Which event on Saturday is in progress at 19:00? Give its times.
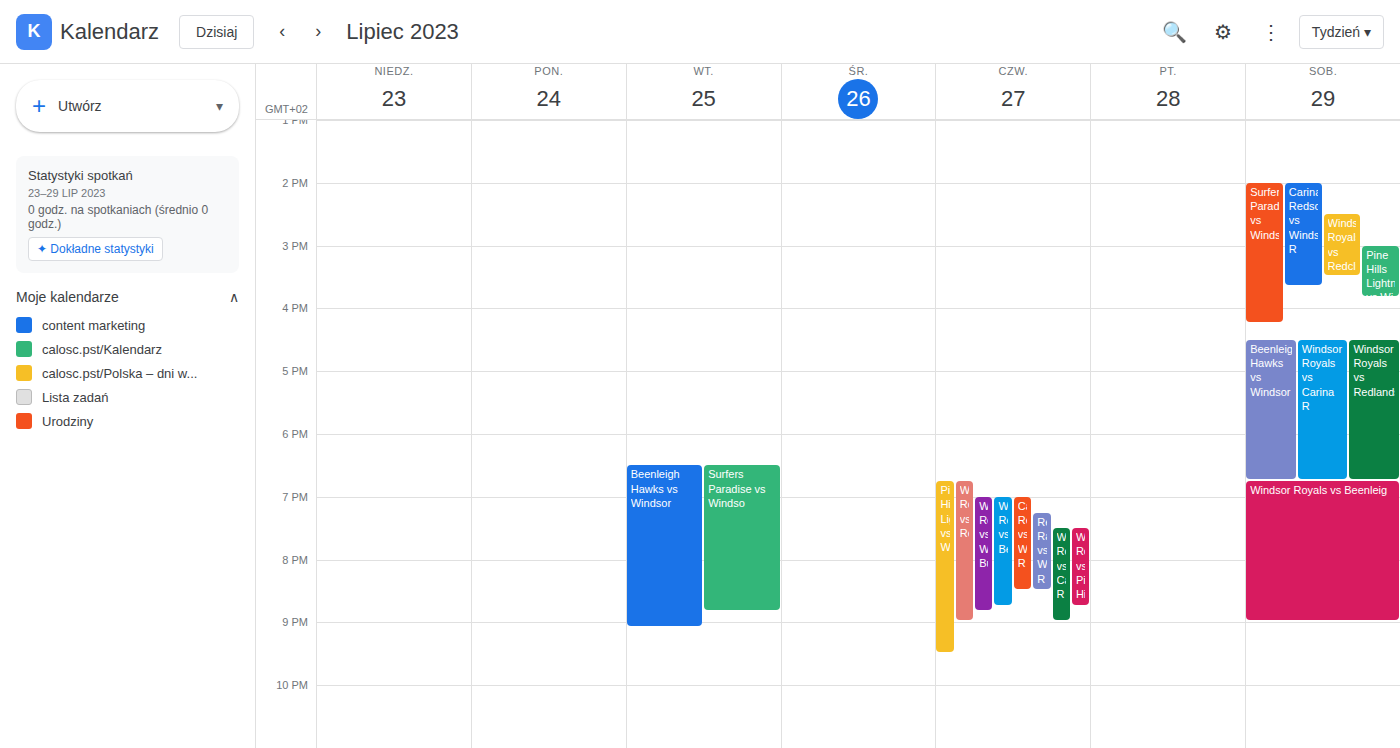
"Windsor Royals vs Beenleig", 18:45 to 21:00